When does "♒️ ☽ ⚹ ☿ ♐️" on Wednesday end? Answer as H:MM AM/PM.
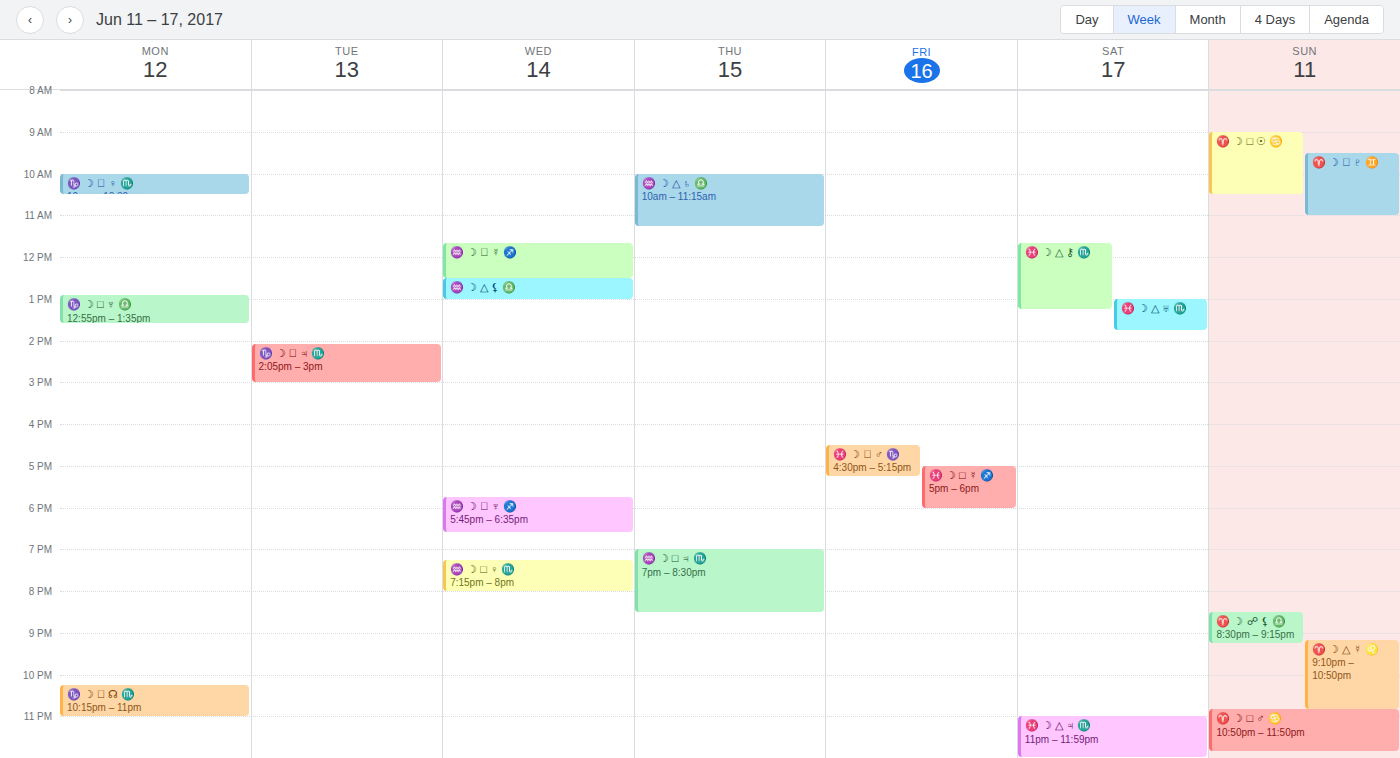
12:30 PM